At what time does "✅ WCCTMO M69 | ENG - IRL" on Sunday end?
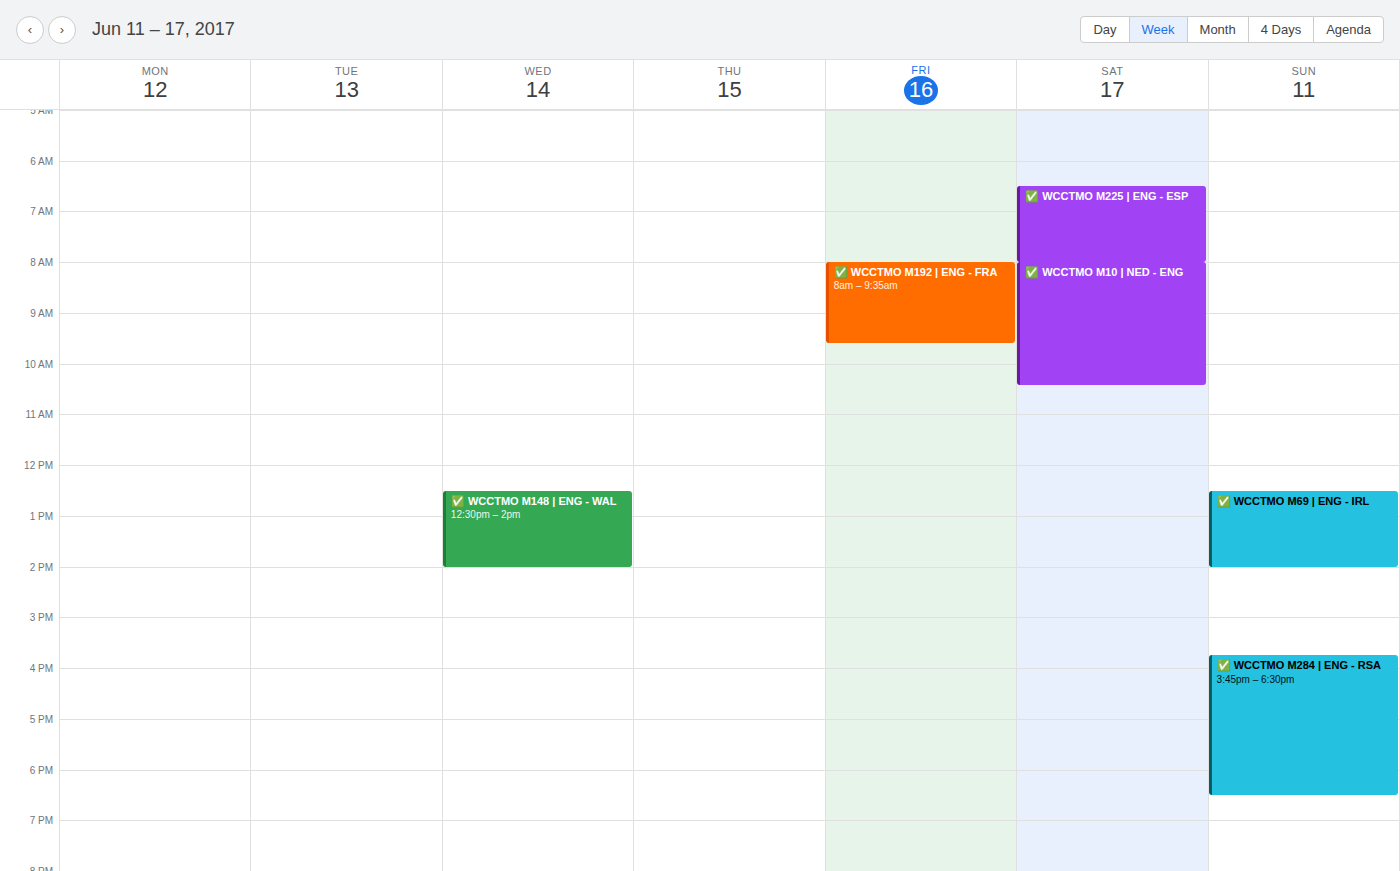
2:00 PM